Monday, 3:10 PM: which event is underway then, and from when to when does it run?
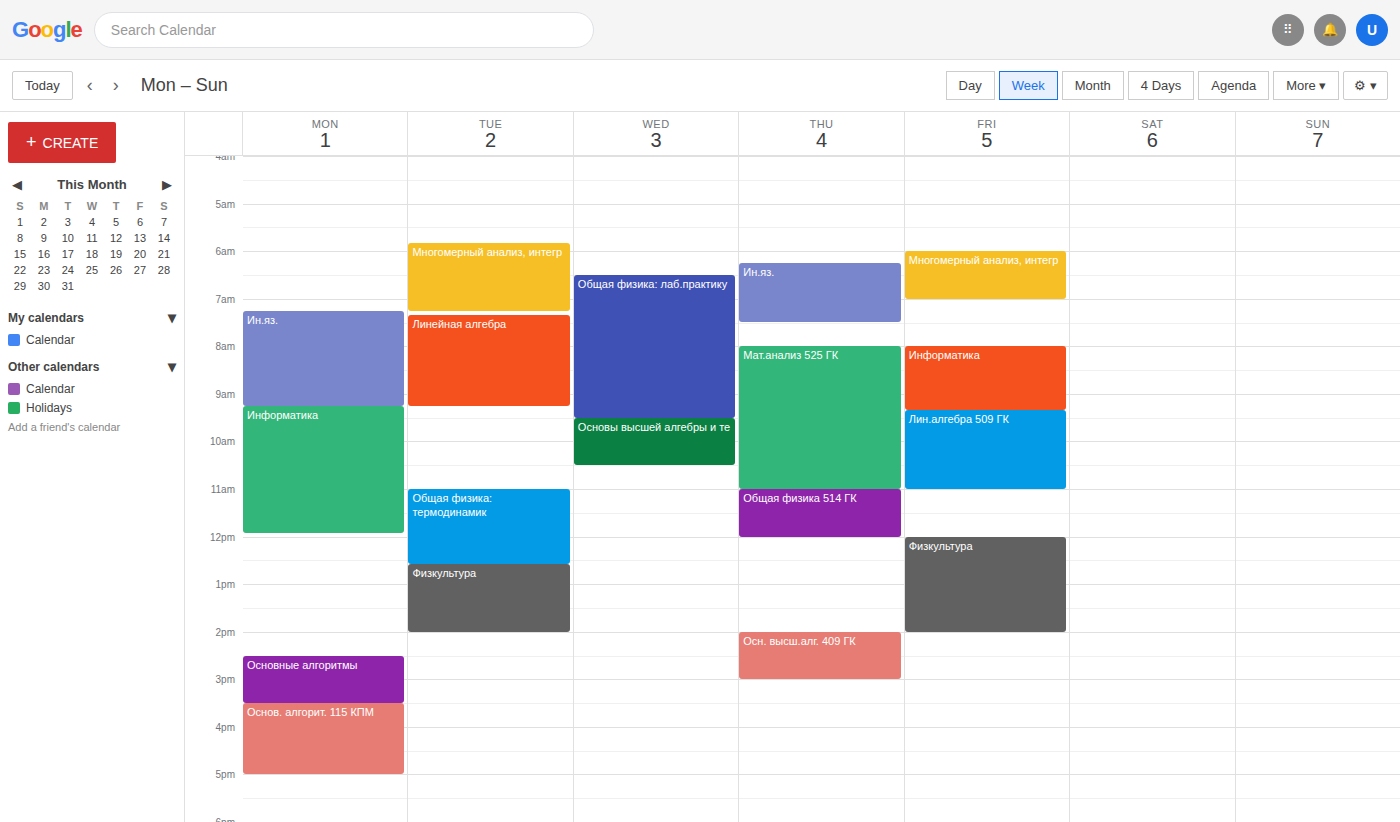
"Основные алгоритмы", 2:30 PM to 3:30 PM